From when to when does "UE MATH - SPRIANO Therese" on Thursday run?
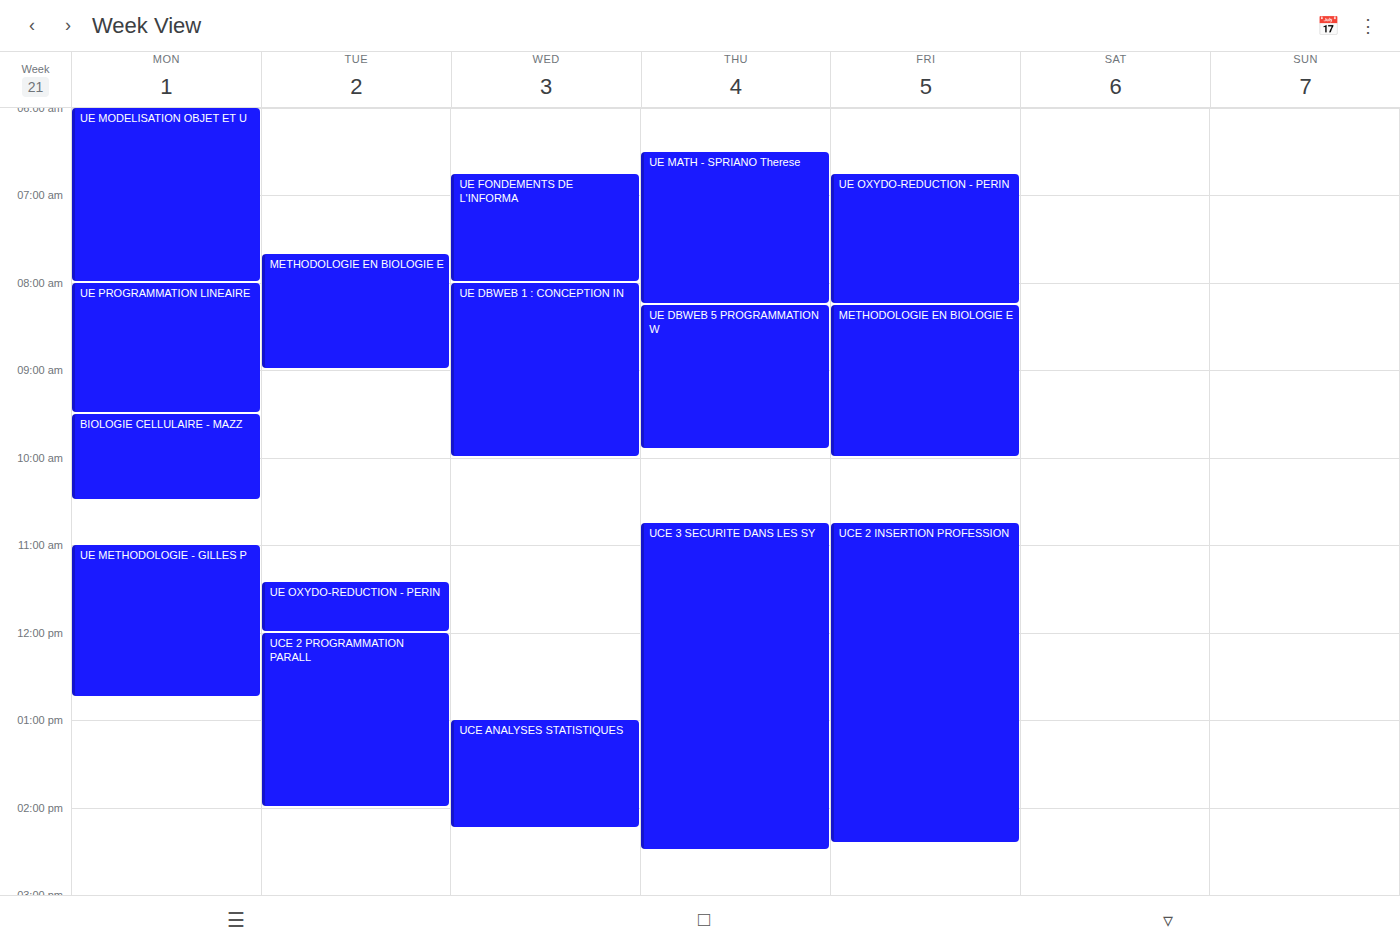
6:30 AM to 8:15 AM